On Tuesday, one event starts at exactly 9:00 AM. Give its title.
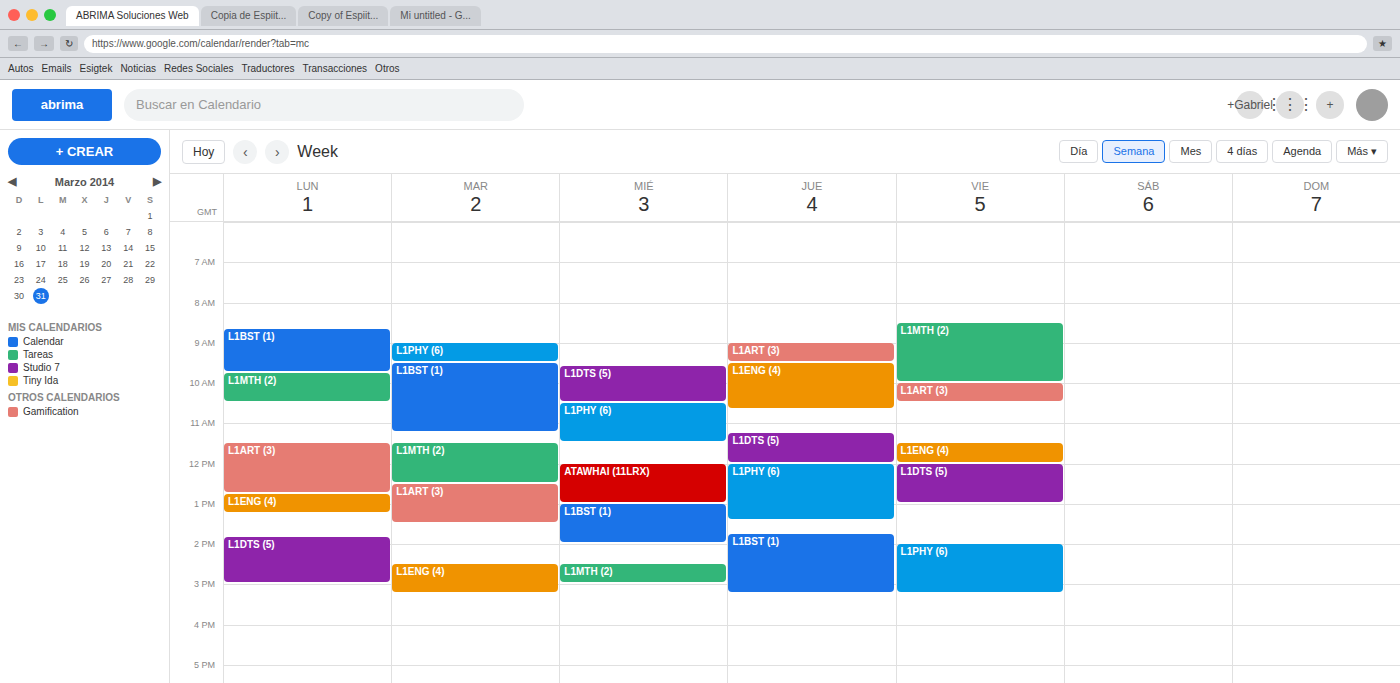
"L1PHY (6)"